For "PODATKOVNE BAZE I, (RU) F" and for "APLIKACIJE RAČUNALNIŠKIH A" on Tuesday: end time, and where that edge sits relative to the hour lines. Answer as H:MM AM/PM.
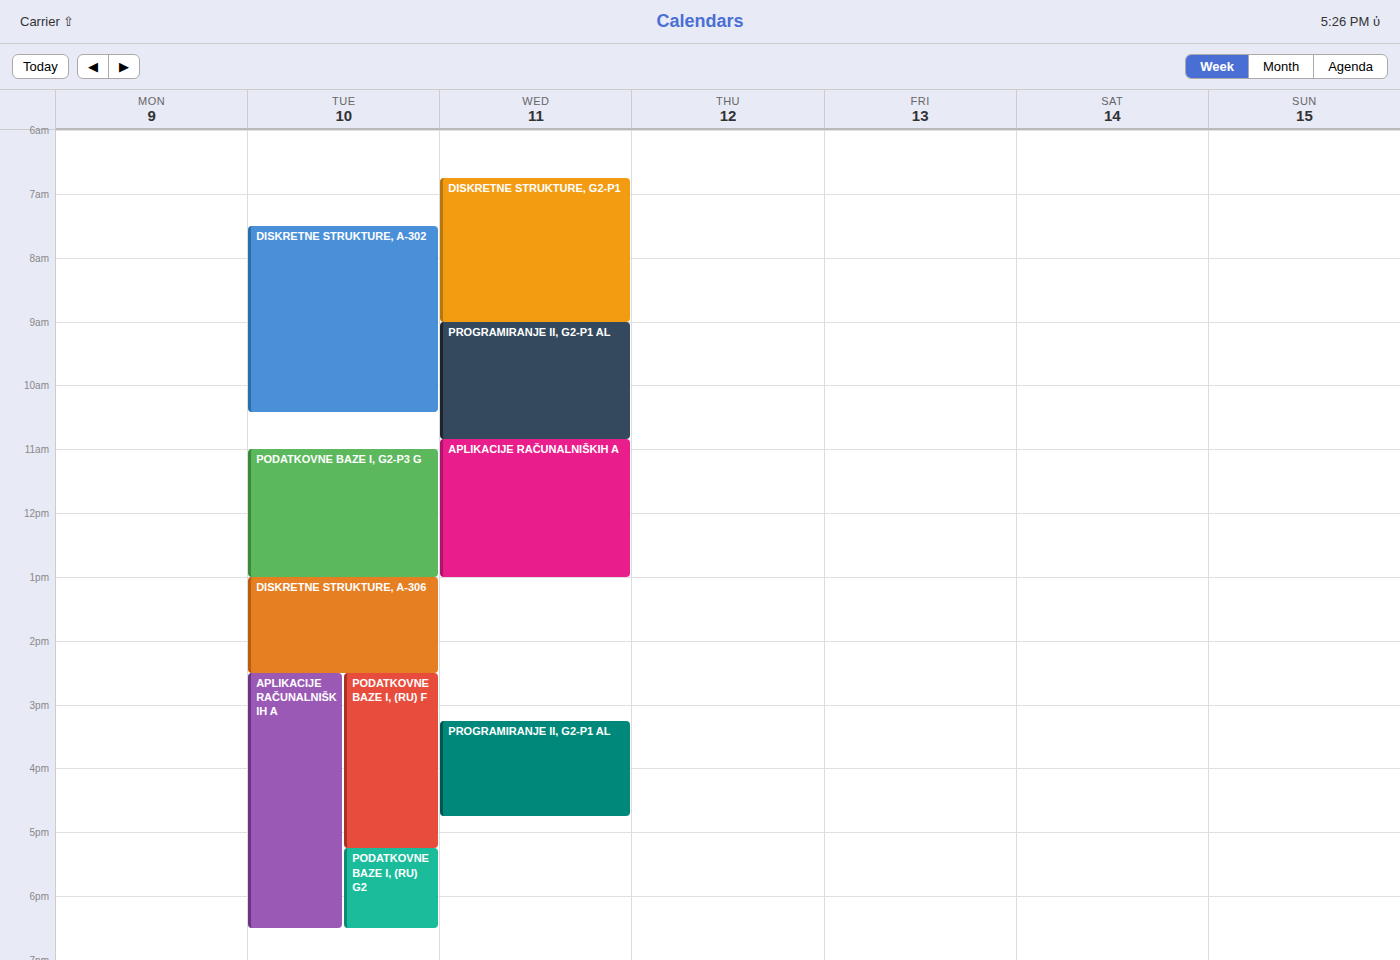
"PODATKOVNE BAZE I, (RU) F": 5:15 PM, neither: a quarter of the way from the 5 PM line to the 6 PM line. "APLIKACIJE RAČUNALNIŠKIH A": 6:30 PM, halfway between the 6 PM and 7 PM lines.